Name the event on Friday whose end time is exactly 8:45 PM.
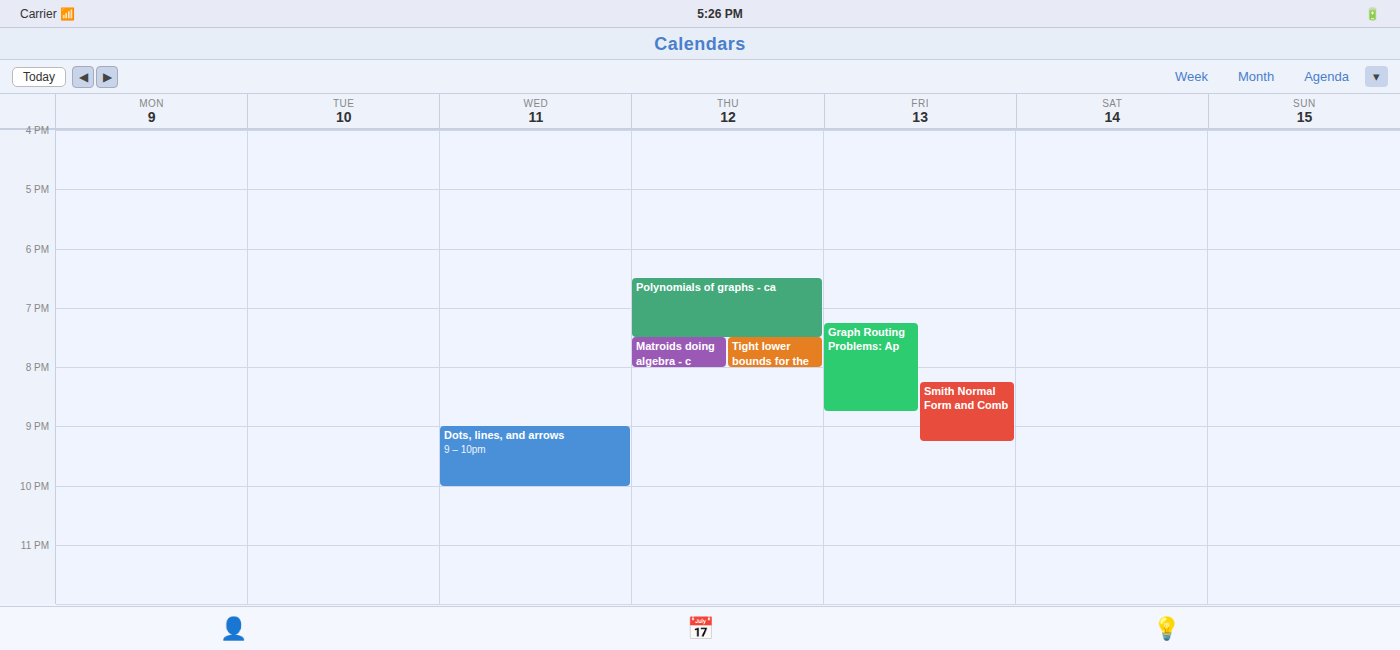
"Graph Routing Problems: Ap"